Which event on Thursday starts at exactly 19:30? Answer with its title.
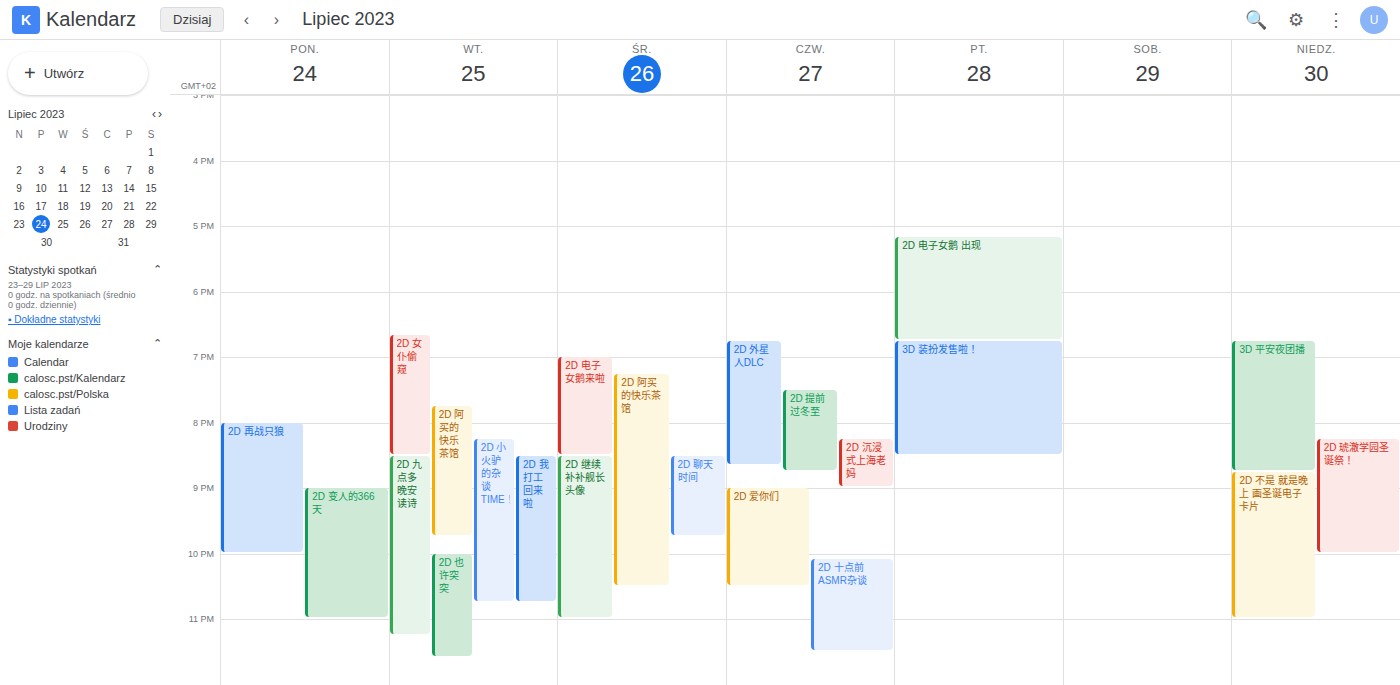
"2D 提前过冬至"